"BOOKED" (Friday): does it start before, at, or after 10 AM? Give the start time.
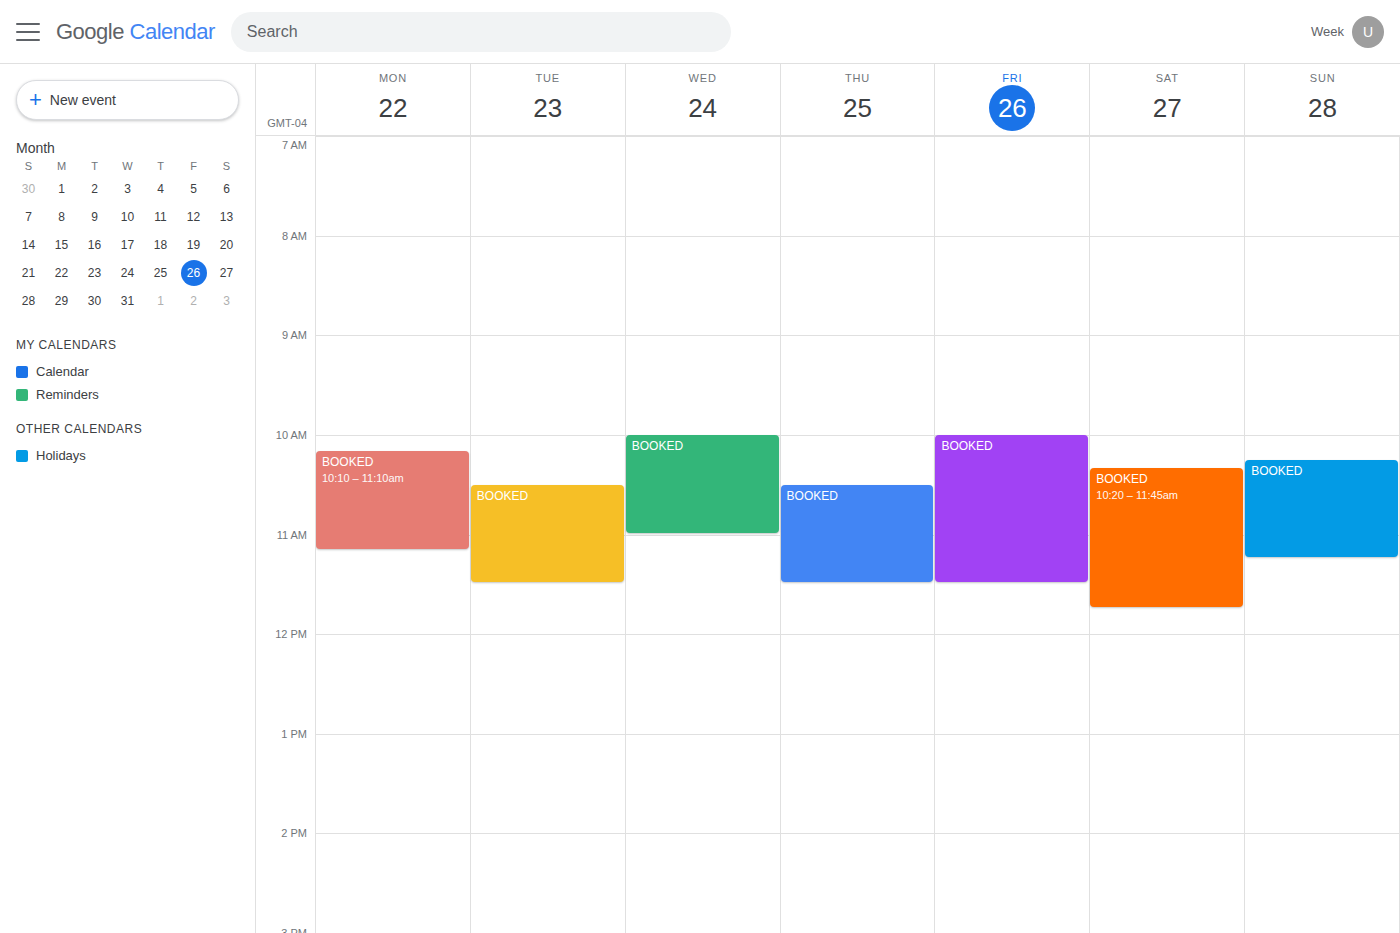
10:00 AM -- exactly at 10 AM, on the 10 AM line.